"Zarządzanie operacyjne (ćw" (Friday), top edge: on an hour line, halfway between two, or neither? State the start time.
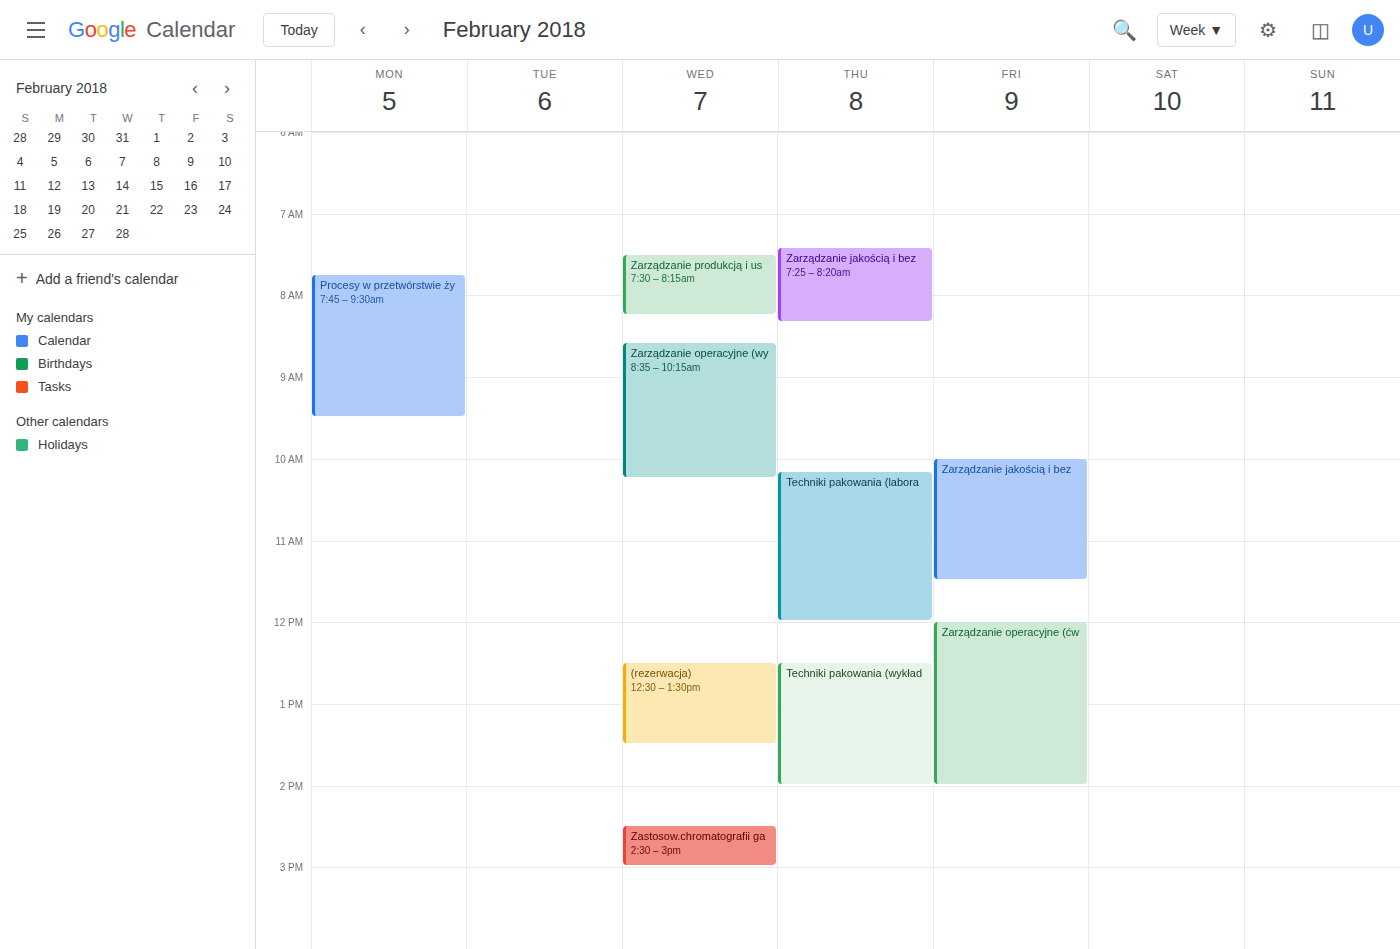
12:00 PM -- exactly on the 12 PM line.